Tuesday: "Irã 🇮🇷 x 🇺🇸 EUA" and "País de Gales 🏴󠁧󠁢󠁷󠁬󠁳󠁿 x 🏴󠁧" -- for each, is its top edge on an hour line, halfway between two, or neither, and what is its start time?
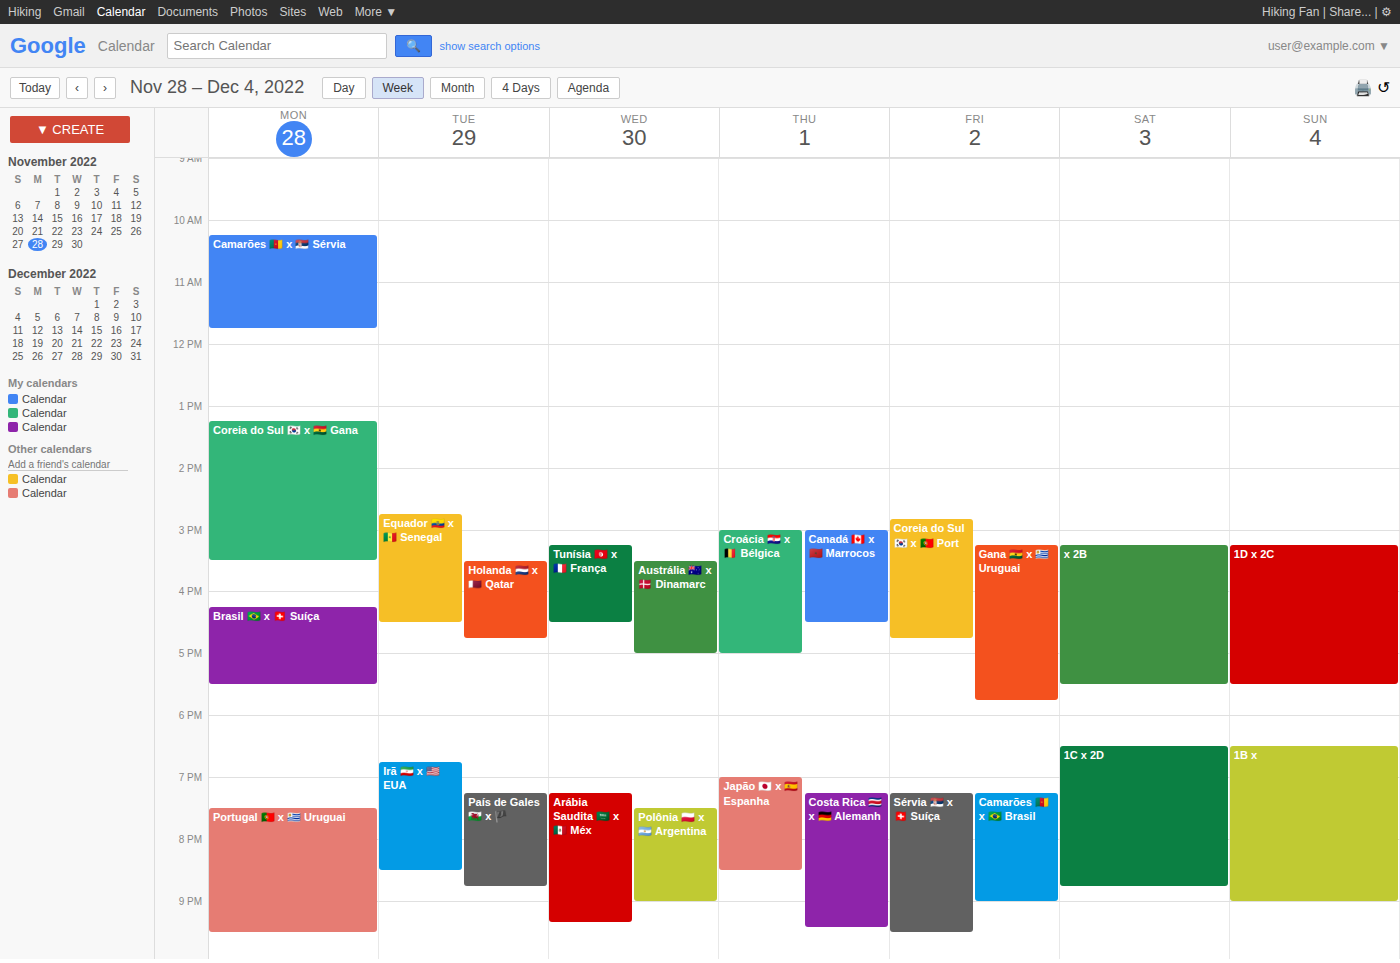
"Irã 🇮🇷 x 🇺🇸 EUA": 6:45 PM, neither: three quarters of the way from the 6 PM line to the 7 PM line. "País de Gales 🏴󠁧󠁢󠁷󠁬󠁳󠁿 x 🏴󠁧": 7:15 PM, neither: a quarter of the way from the 7 PM line to the 8 PM line.